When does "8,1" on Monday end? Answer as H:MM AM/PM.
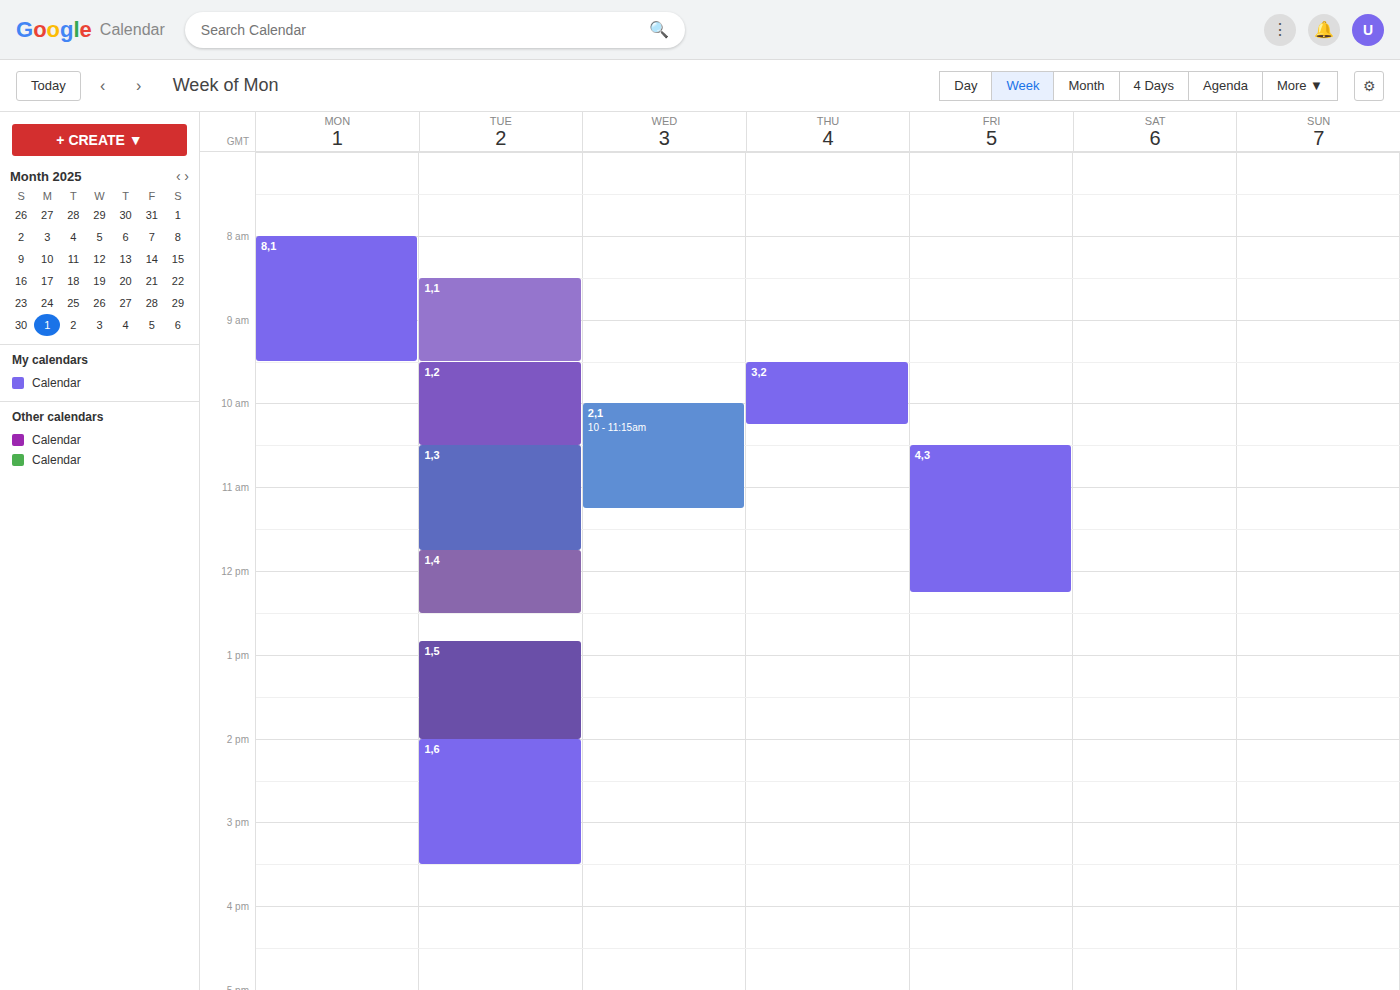
9:30 AM